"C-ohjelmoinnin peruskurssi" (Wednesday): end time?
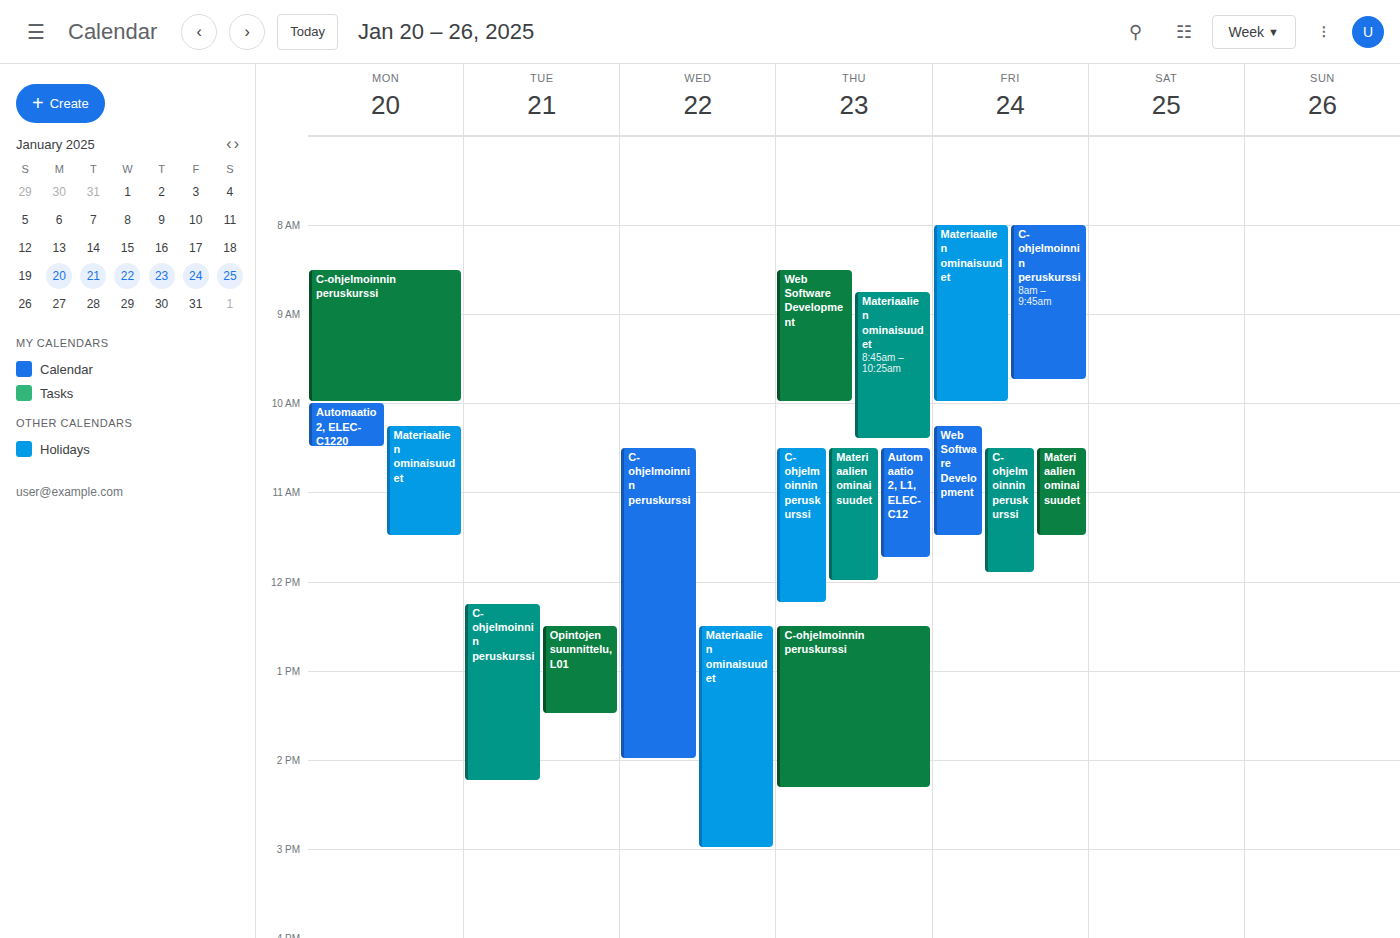
2:00 PM